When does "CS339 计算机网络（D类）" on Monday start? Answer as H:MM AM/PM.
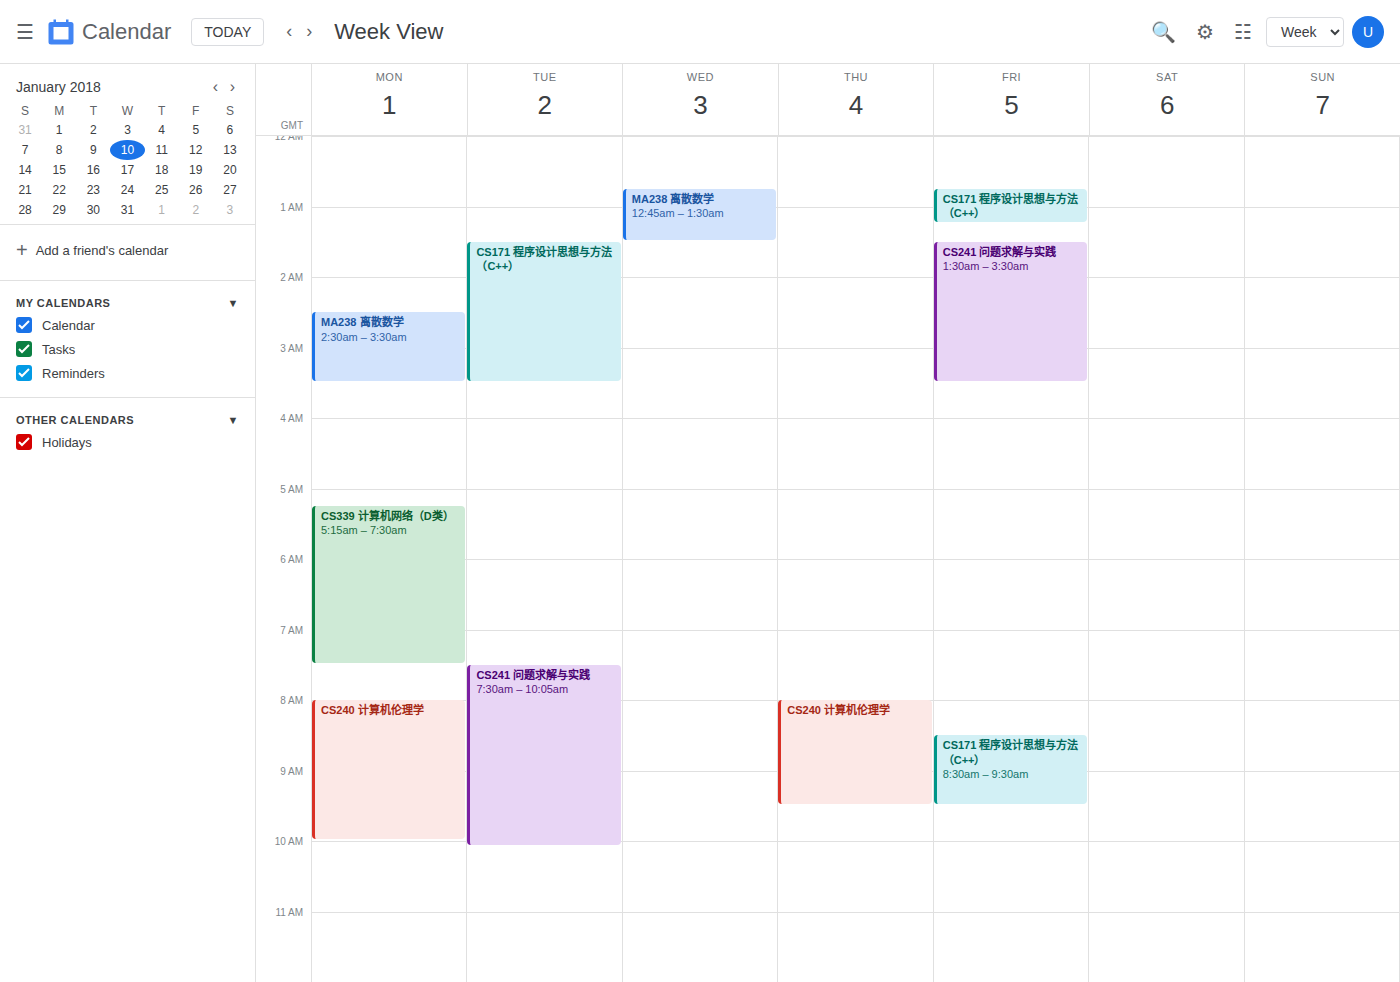
5:15 AM